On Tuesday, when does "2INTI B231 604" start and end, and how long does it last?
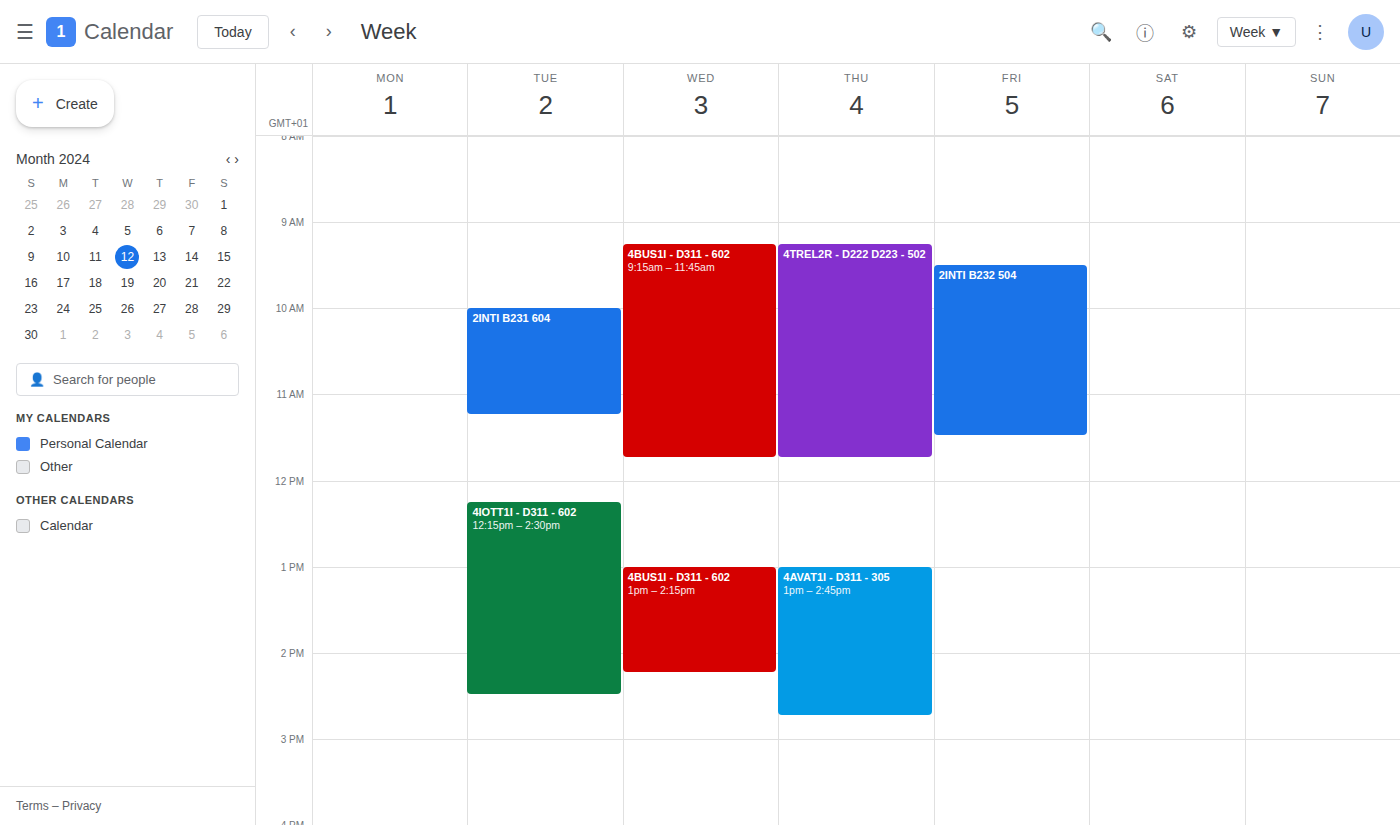
10:00 AM to 11:15 AM, 1 hour 15 minutes